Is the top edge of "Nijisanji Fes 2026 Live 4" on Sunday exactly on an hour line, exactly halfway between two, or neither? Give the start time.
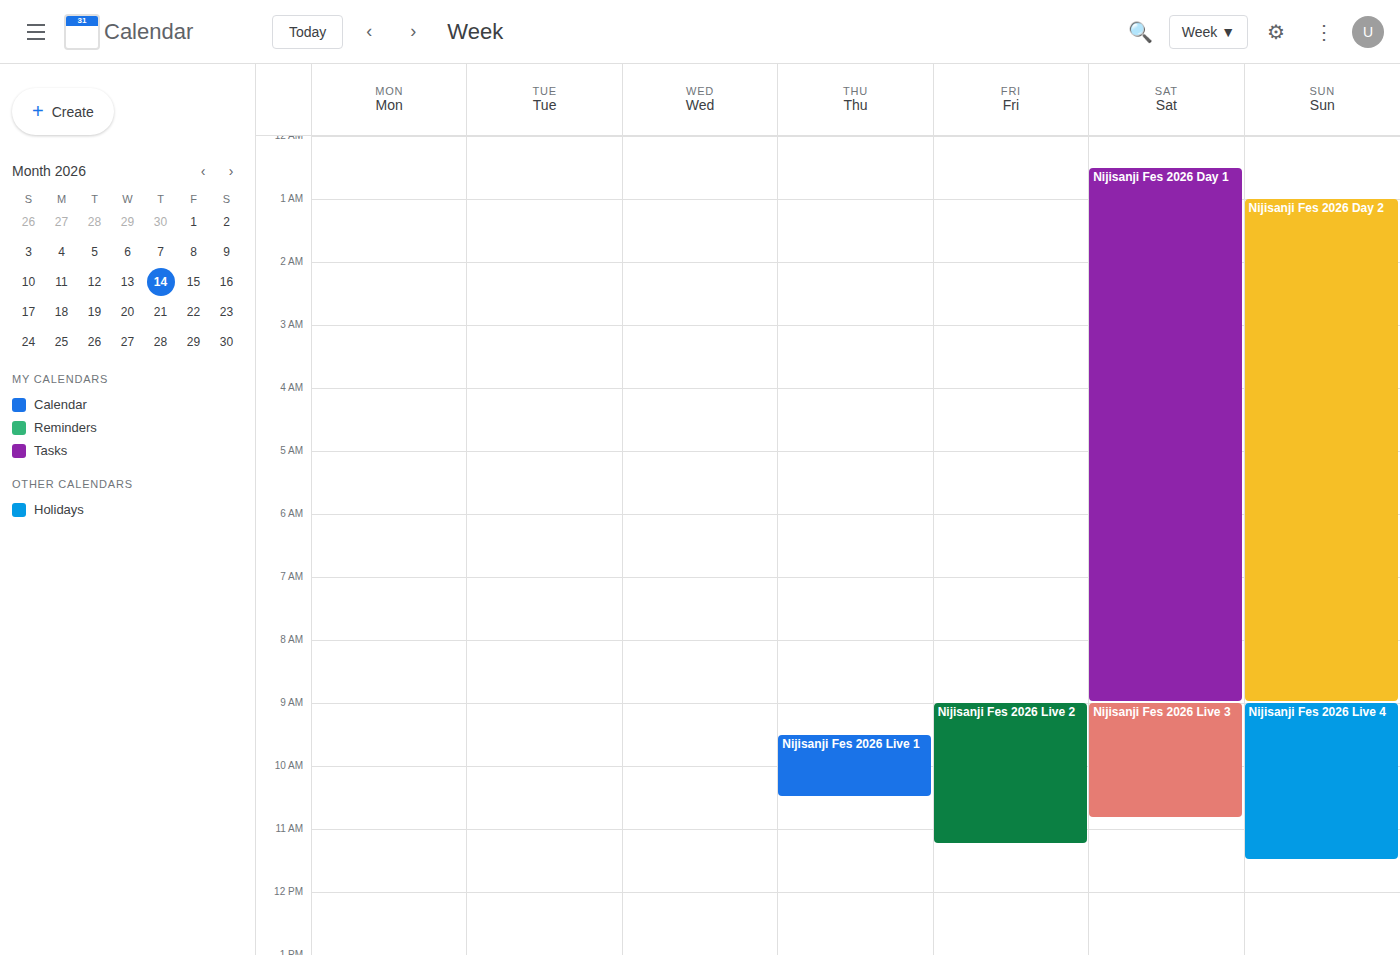
9:00 AM -- exactly on the 9 AM line.